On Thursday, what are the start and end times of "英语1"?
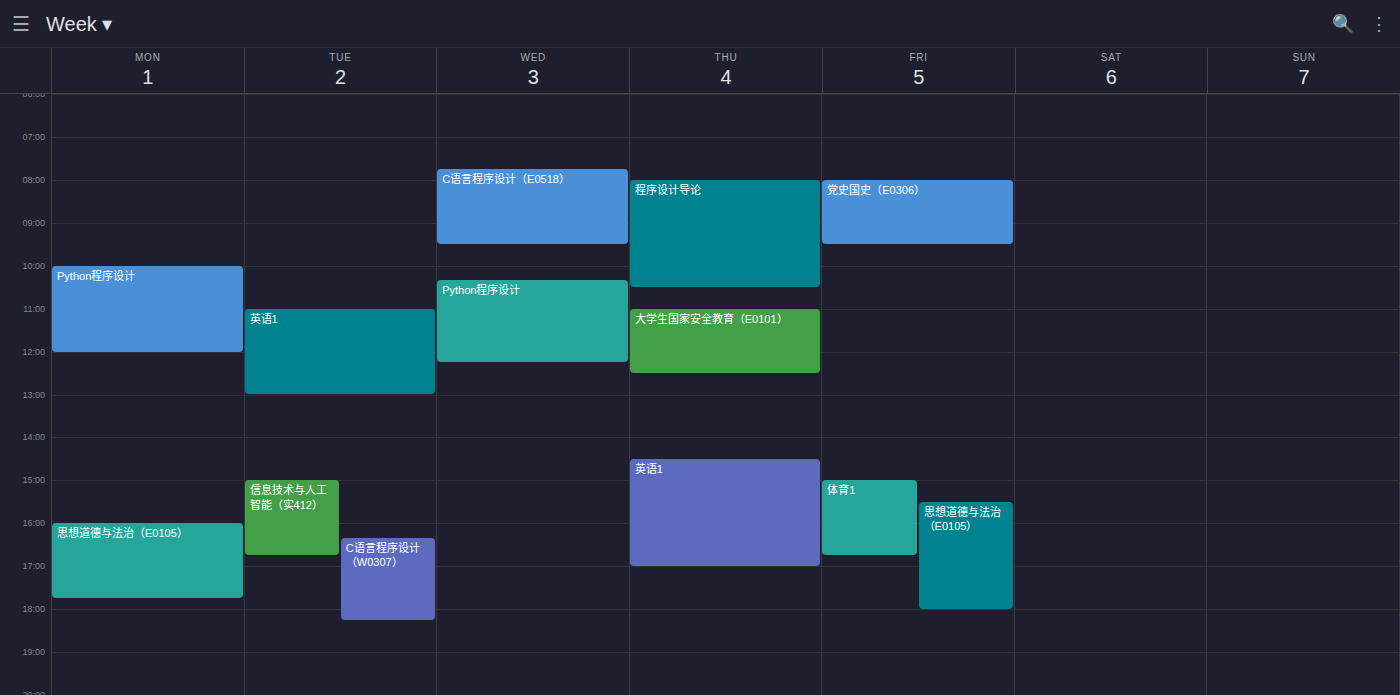
2:30 PM to 5:00 PM